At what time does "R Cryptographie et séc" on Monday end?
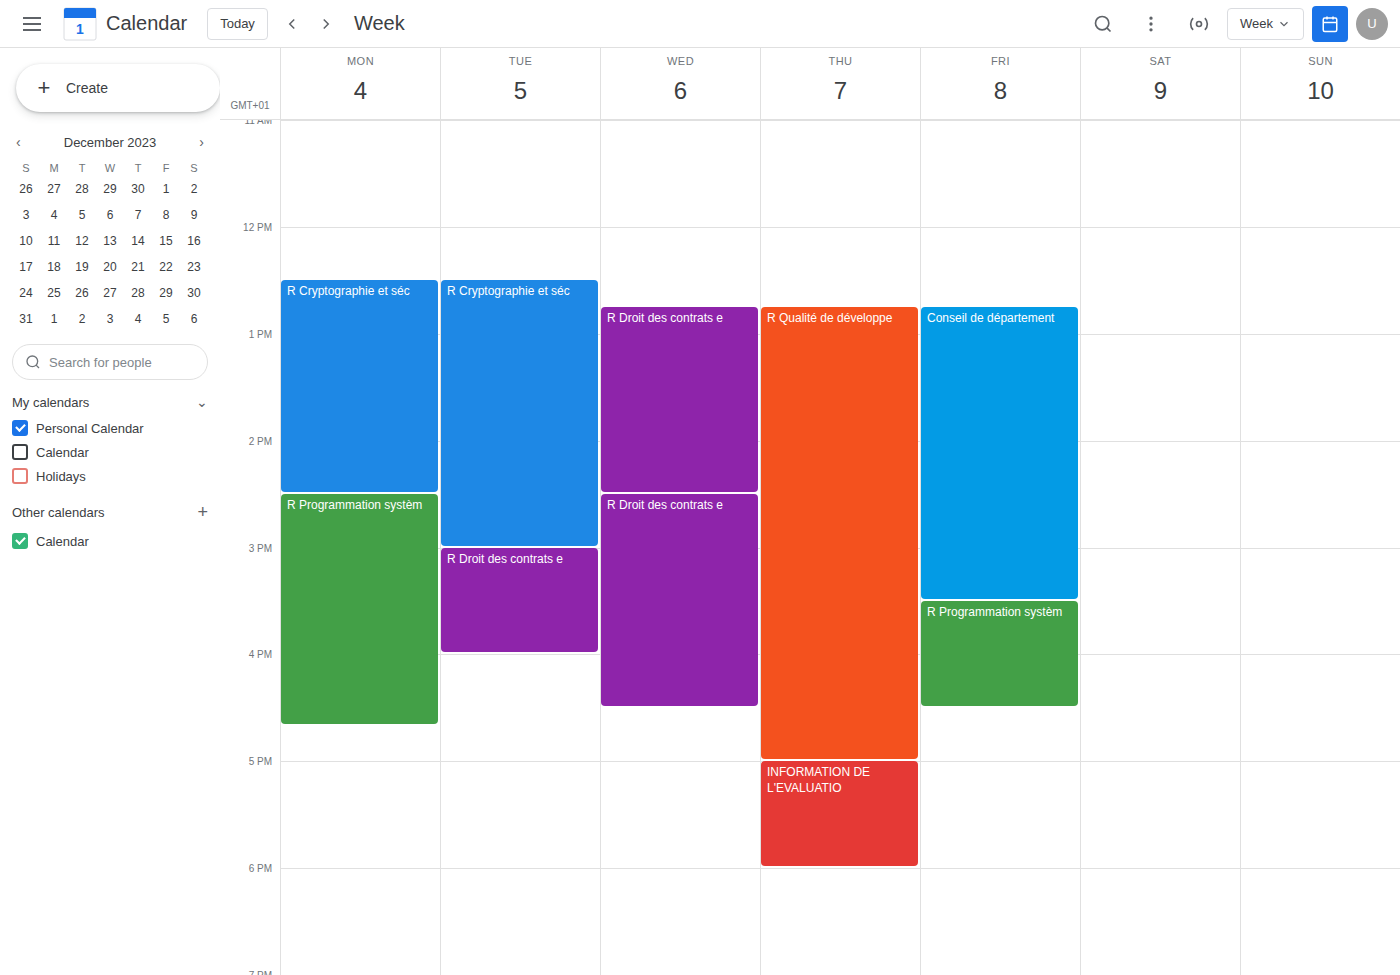
2:30 PM